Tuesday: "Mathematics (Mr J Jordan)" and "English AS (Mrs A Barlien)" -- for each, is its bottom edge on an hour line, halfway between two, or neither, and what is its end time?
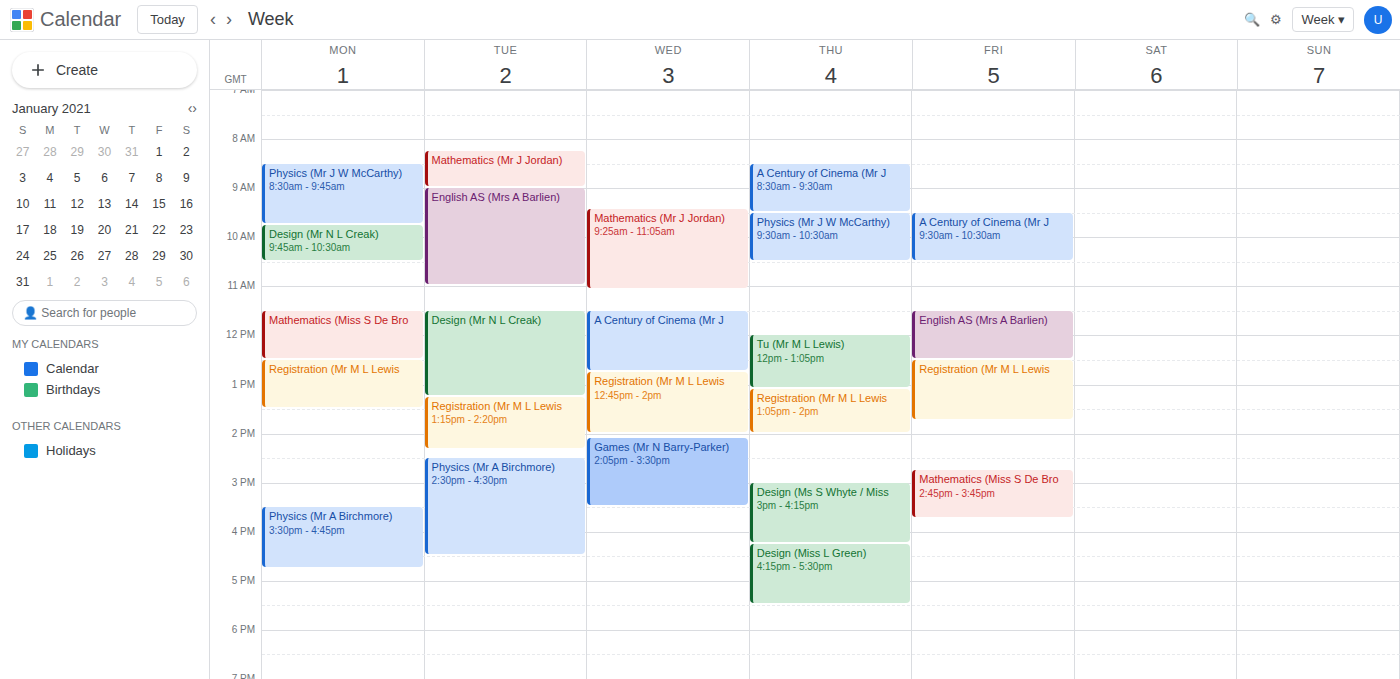
"Mathematics (Mr J Jordan)": 9:00 AM, exactly on the 9 AM line. "English AS (Mrs A Barlien)": 11:00 AM, exactly on the 11 AM line.